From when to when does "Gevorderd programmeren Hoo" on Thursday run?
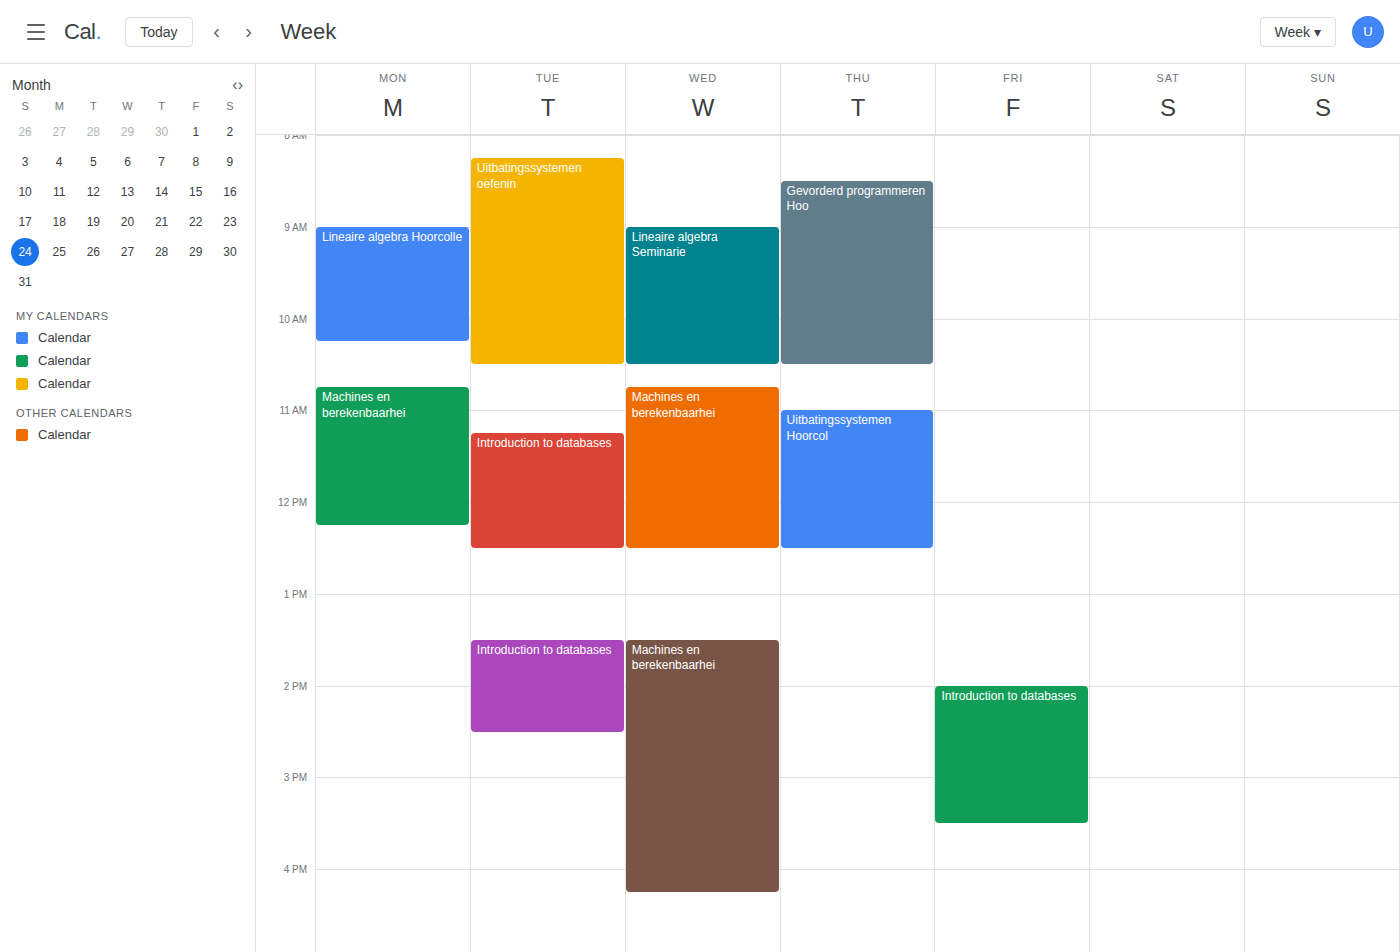
8:30 AM to 10:30 AM